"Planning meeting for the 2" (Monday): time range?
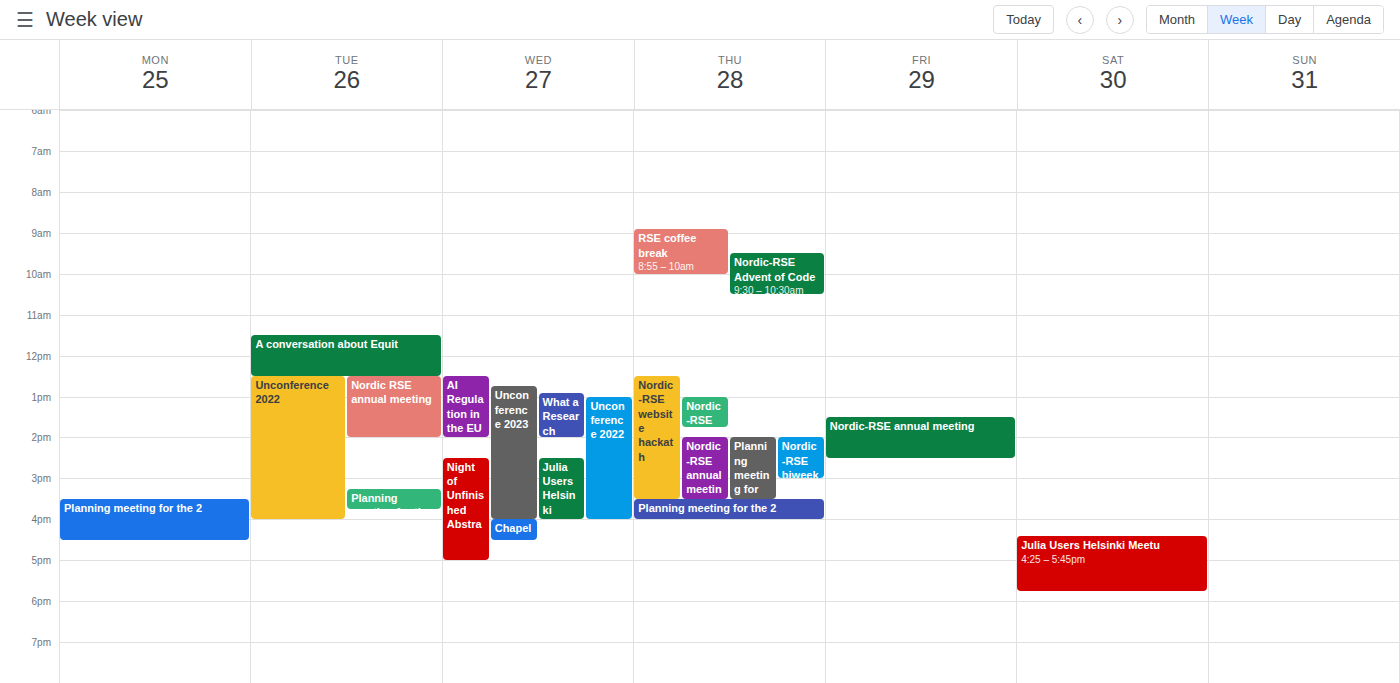
3:30 PM to 4:30 PM